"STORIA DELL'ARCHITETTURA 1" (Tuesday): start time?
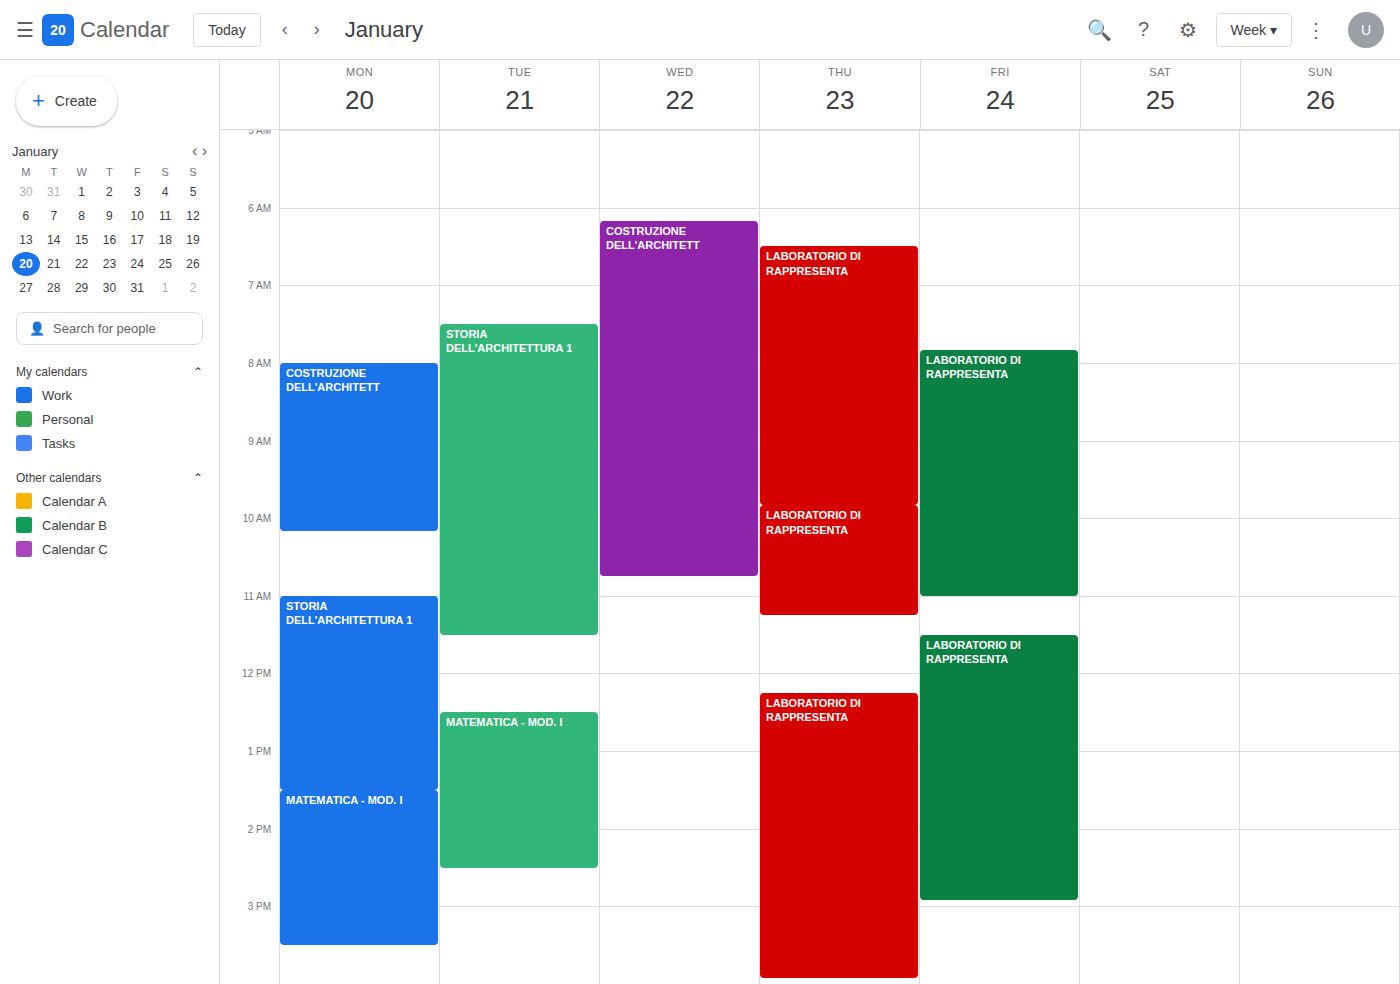
7:30 AM